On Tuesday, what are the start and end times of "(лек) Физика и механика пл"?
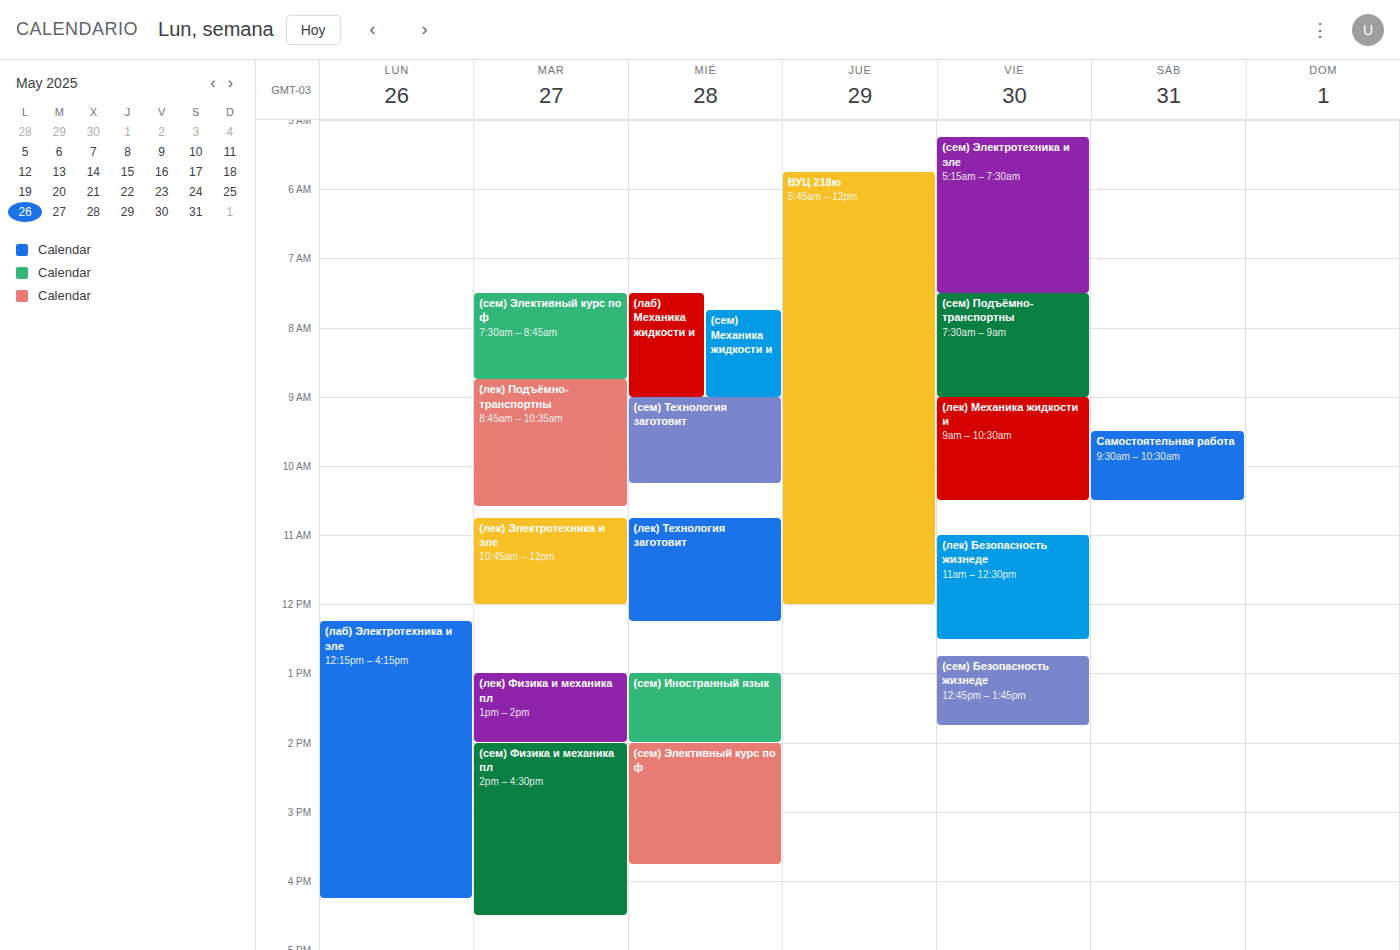
1:00 PM to 2:00 PM